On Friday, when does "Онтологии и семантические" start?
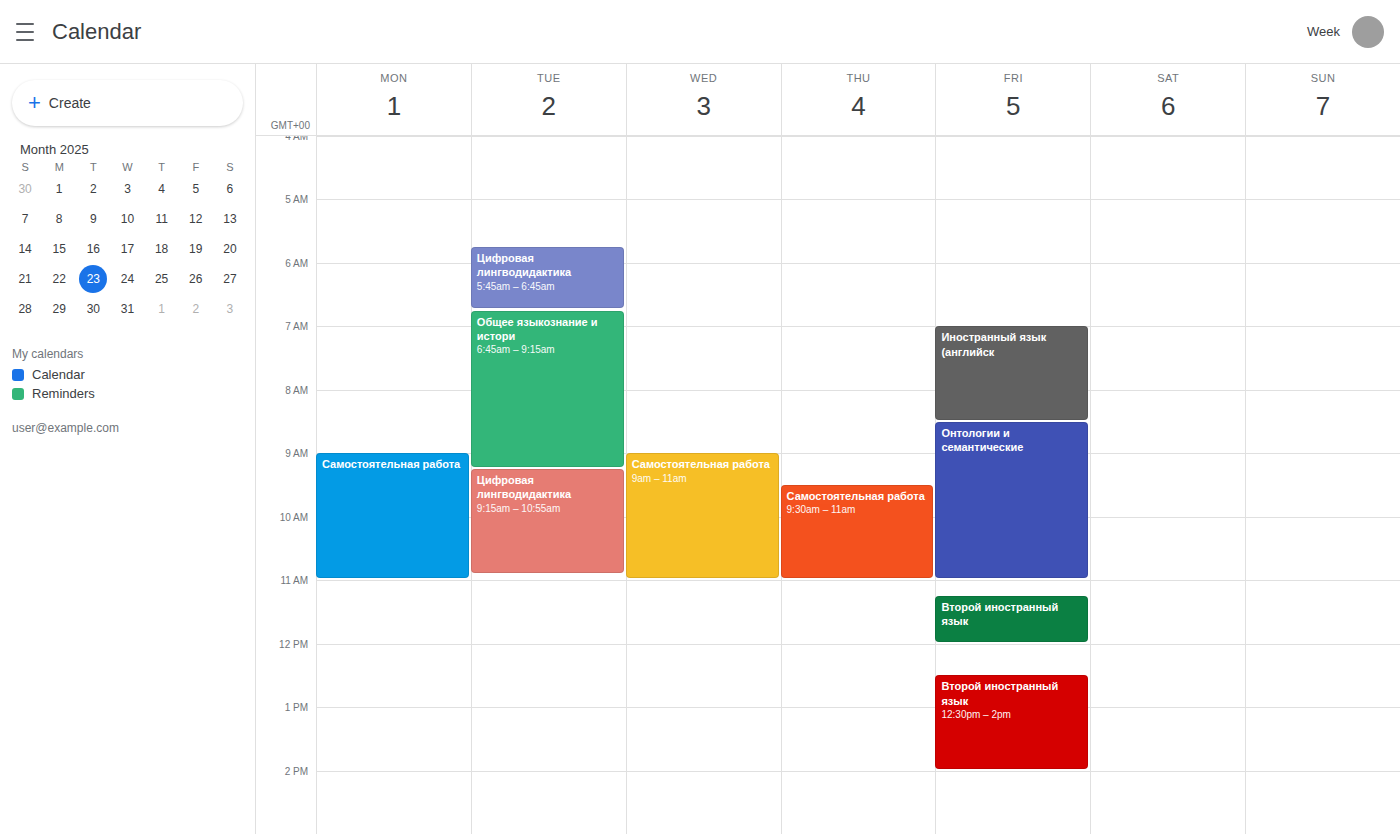
8:30 AM